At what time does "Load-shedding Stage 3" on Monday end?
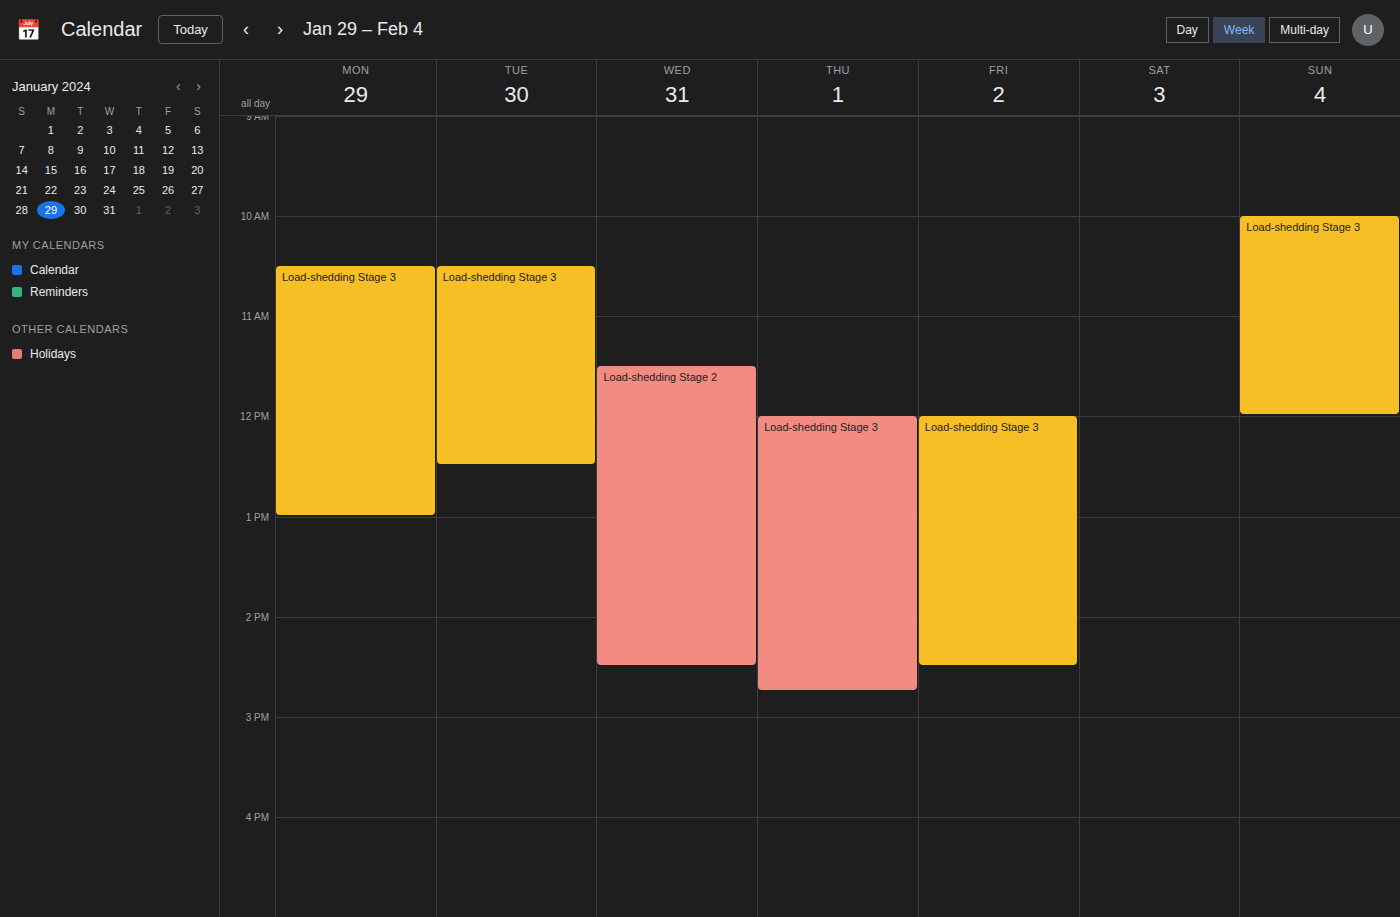
1:00 PM